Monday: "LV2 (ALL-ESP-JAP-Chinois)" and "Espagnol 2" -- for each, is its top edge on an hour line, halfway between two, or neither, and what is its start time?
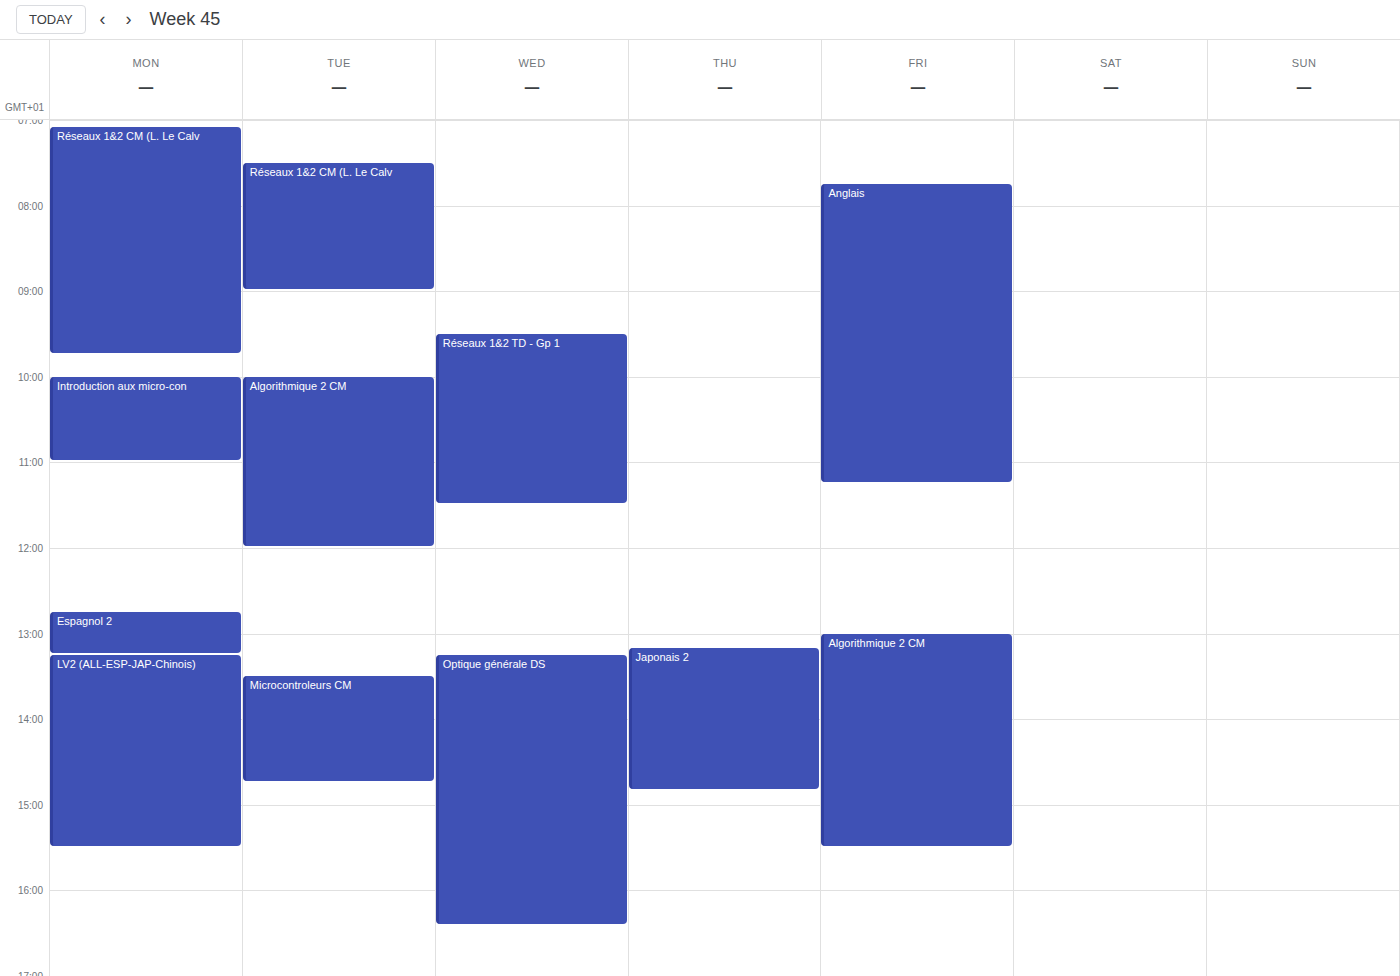
"LV2 (ALL-ESP-JAP-Chinois)": 1:15 PM, neither: a quarter of the way from the 1 PM line to the 2 PM line. "Espagnol 2": 12:45 PM, neither: three quarters of the way from the 12 PM line to the 1 PM line.